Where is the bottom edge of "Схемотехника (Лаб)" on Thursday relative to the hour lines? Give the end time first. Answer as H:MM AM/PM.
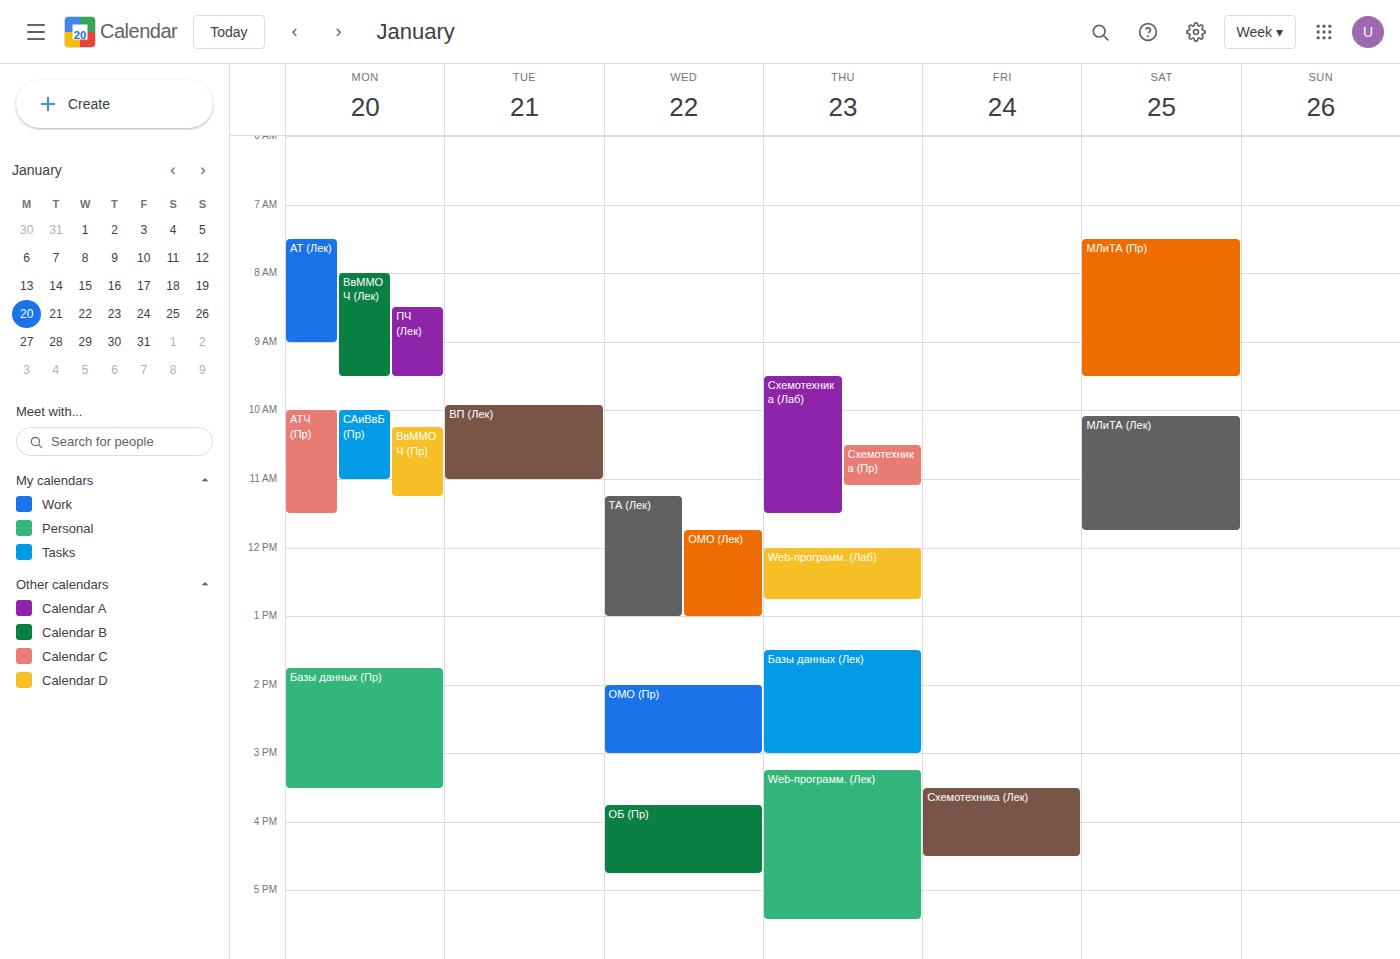
11:30 AM -- halfway between the 11 AM and 12 PM lines.